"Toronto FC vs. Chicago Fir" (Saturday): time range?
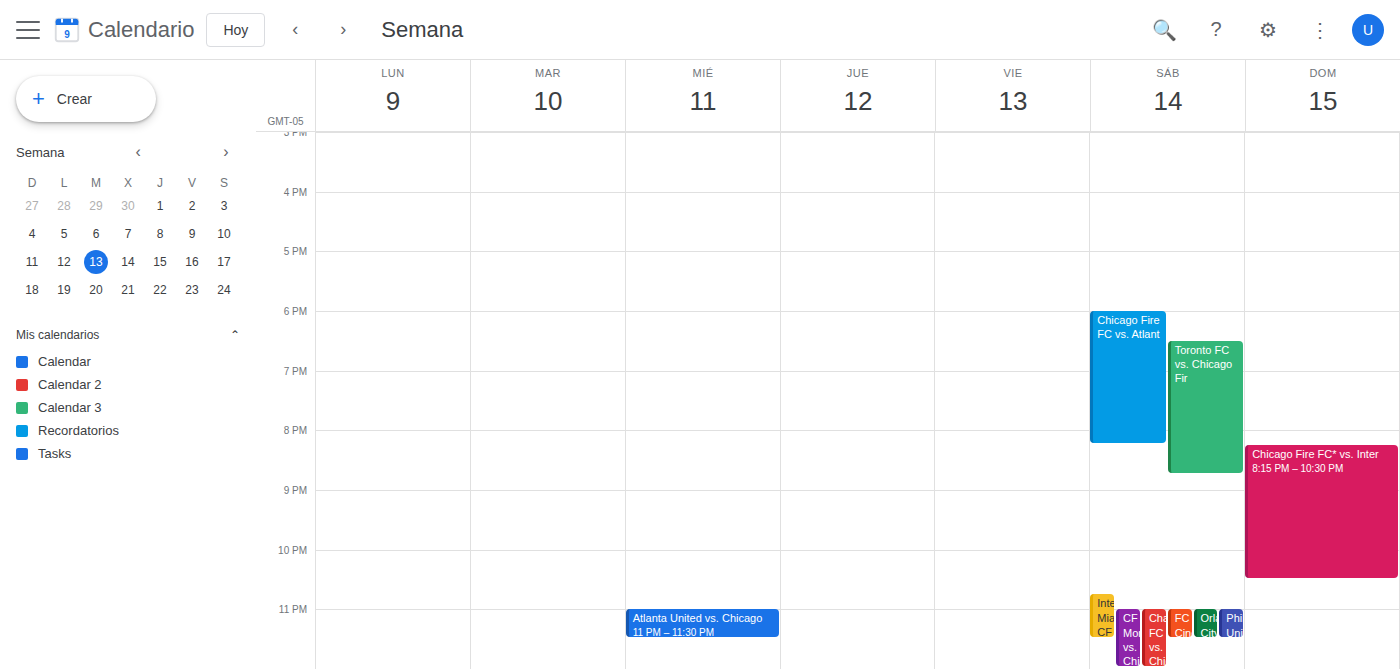
6:30 PM to 8:45 PM